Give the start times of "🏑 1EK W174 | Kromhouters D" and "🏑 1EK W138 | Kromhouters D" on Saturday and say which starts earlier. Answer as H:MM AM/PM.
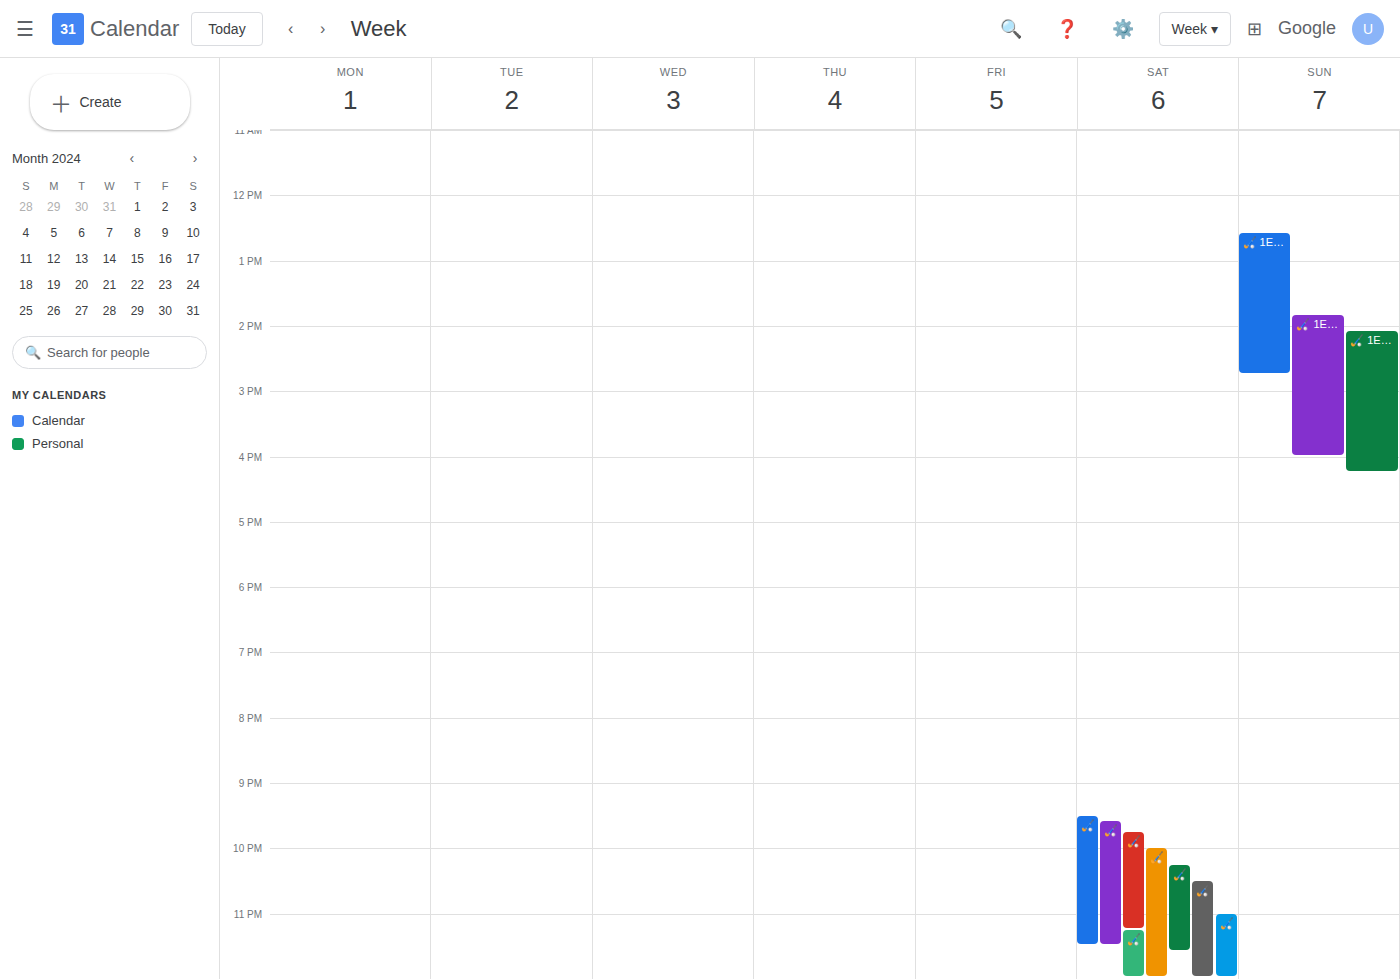
"🏑 1EK W138 | Kromhouters D" 9:45 PM; "🏑 1EK W174 | Kromhouters D" 11:00 PM.